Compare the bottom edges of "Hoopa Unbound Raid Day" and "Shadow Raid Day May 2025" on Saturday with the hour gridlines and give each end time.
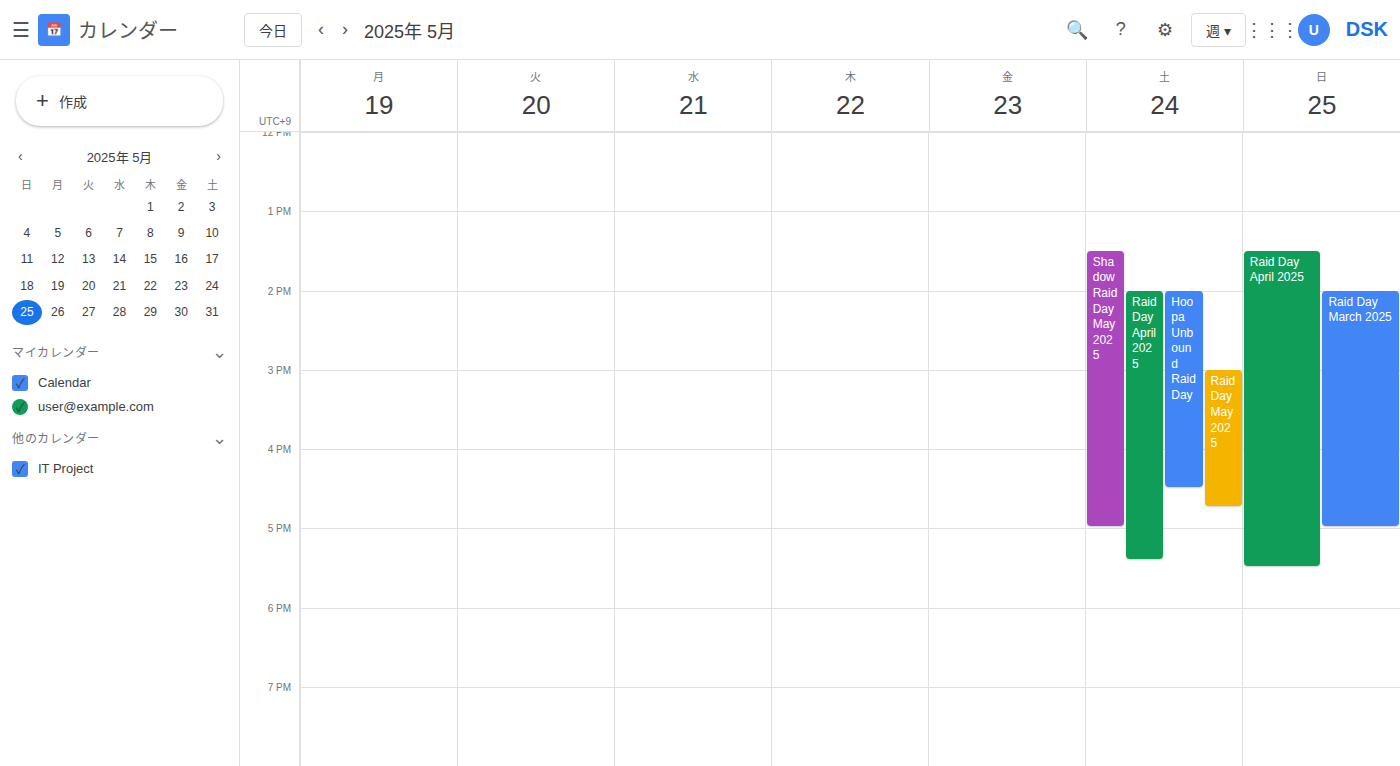
"Hoopa Unbound Raid Day": 4:30 PM, halfway between the 4 PM and 5 PM lines. "Shadow Raid Day May 2025": 5:00 PM, exactly on the 5 PM line.